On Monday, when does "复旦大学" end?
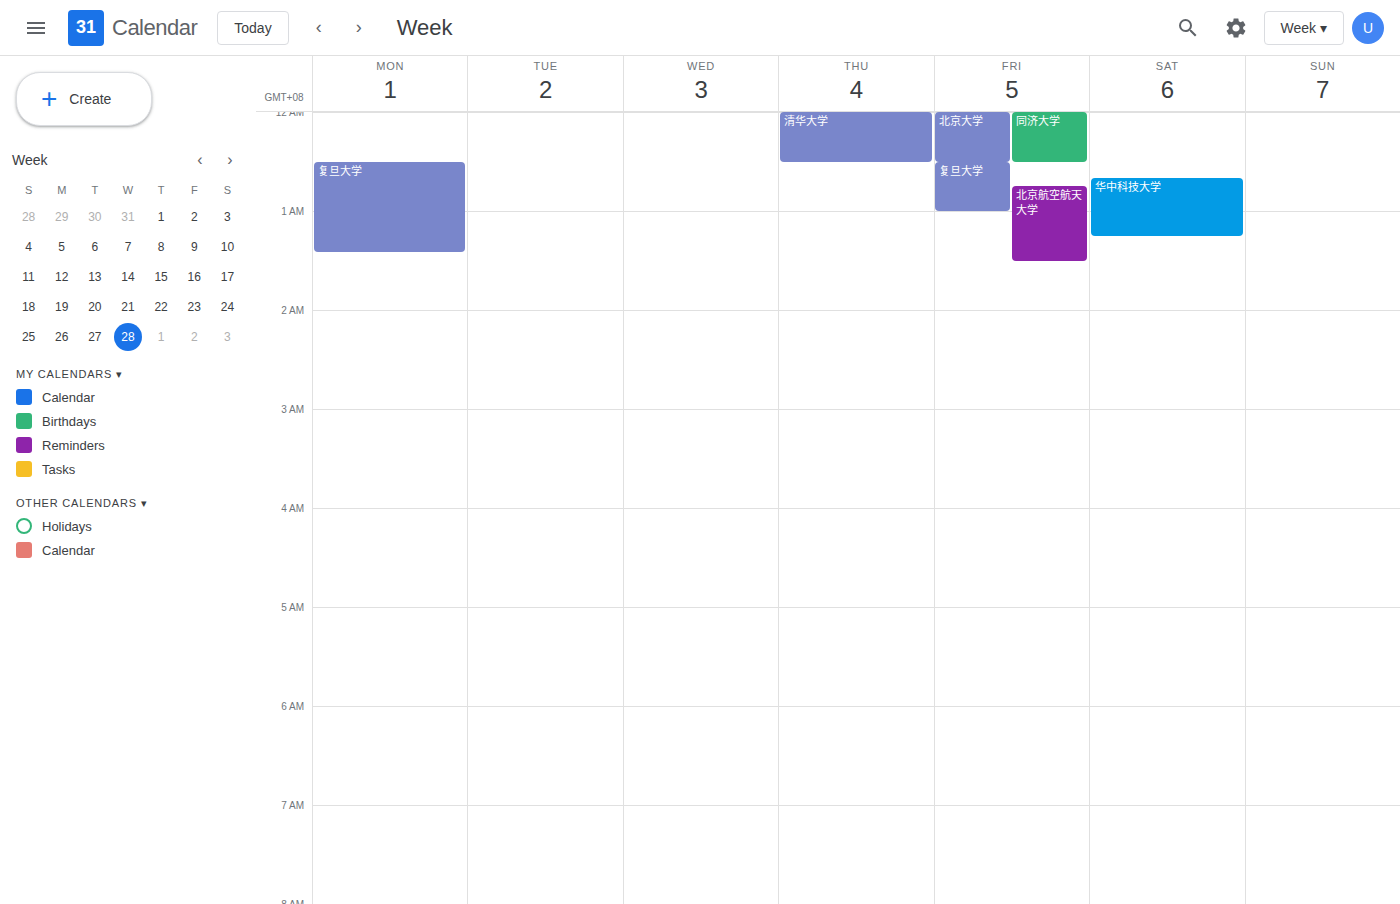
1:25 AM